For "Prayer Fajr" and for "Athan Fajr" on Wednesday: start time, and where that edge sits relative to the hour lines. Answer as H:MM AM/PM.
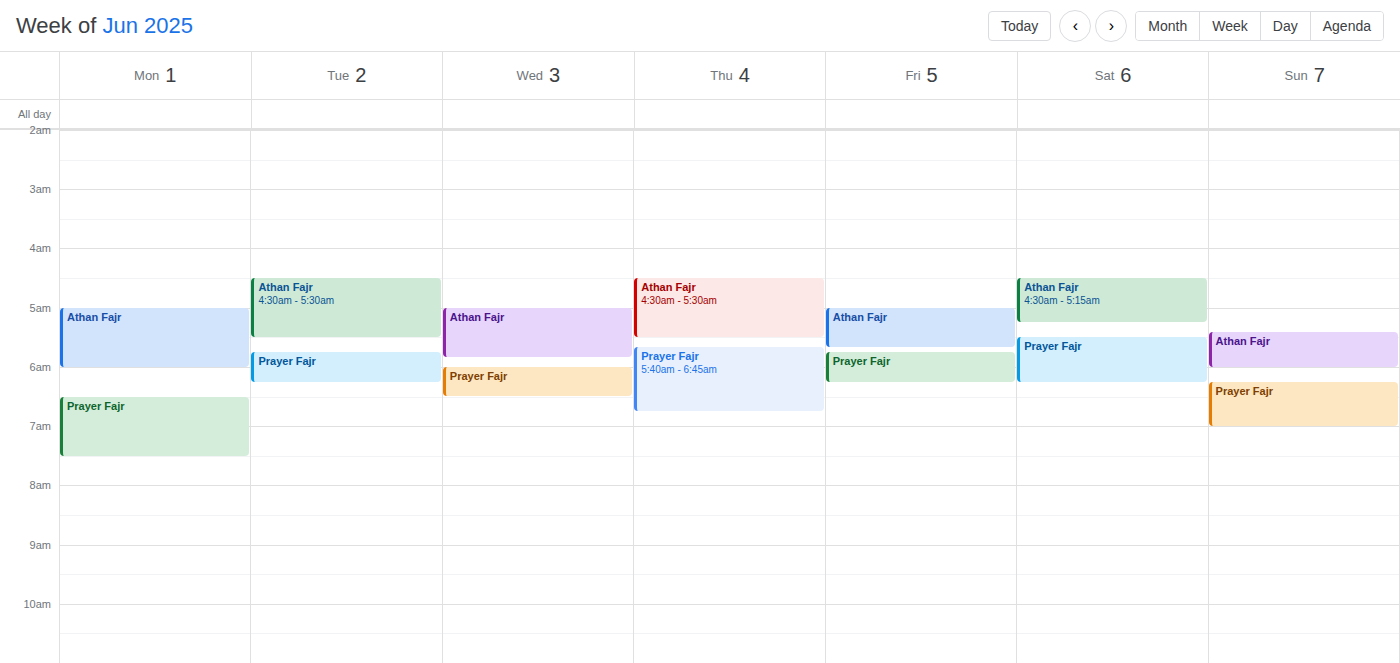
"Prayer Fajr": 6:00 AM, exactly on the 6 AM line. "Athan Fajr": 5:00 AM, exactly on the 5 AM line.